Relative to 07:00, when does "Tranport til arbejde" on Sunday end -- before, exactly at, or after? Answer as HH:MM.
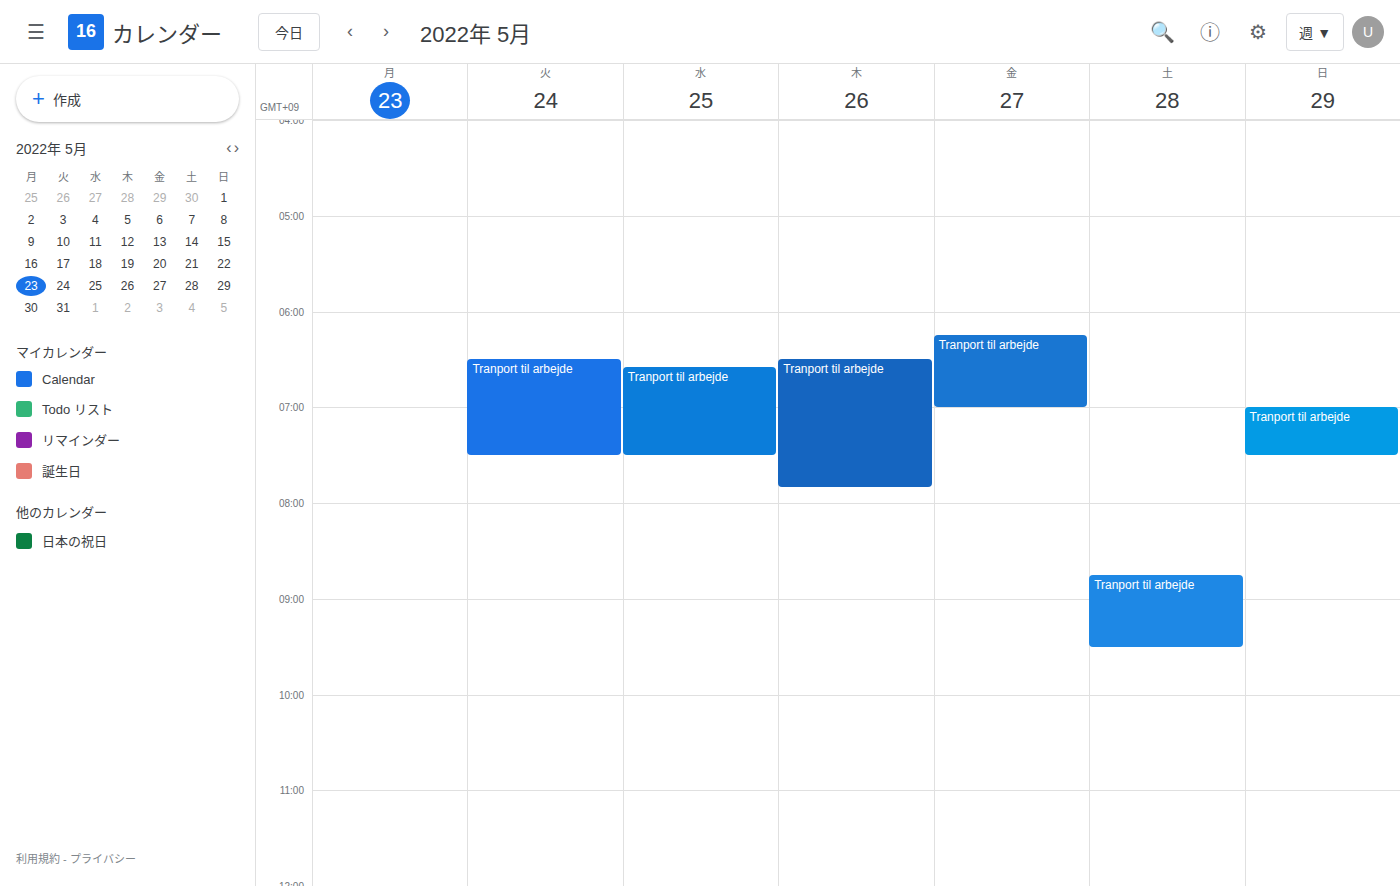
07:30 -- after 07:00, 30 minutes below the 07:00 line.